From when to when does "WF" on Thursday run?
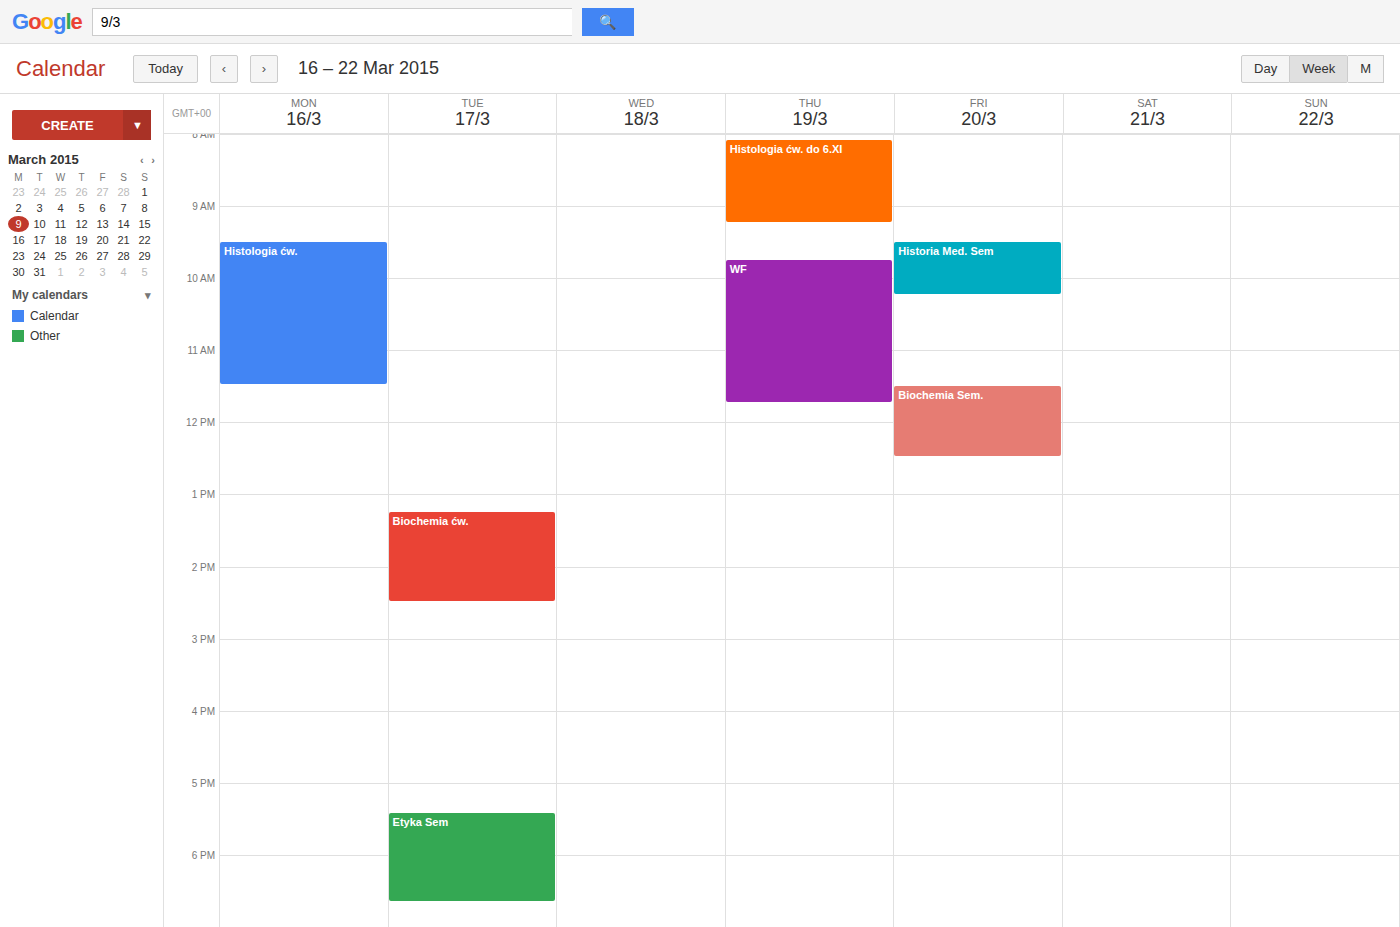
9:45 AM to 11:45 AM